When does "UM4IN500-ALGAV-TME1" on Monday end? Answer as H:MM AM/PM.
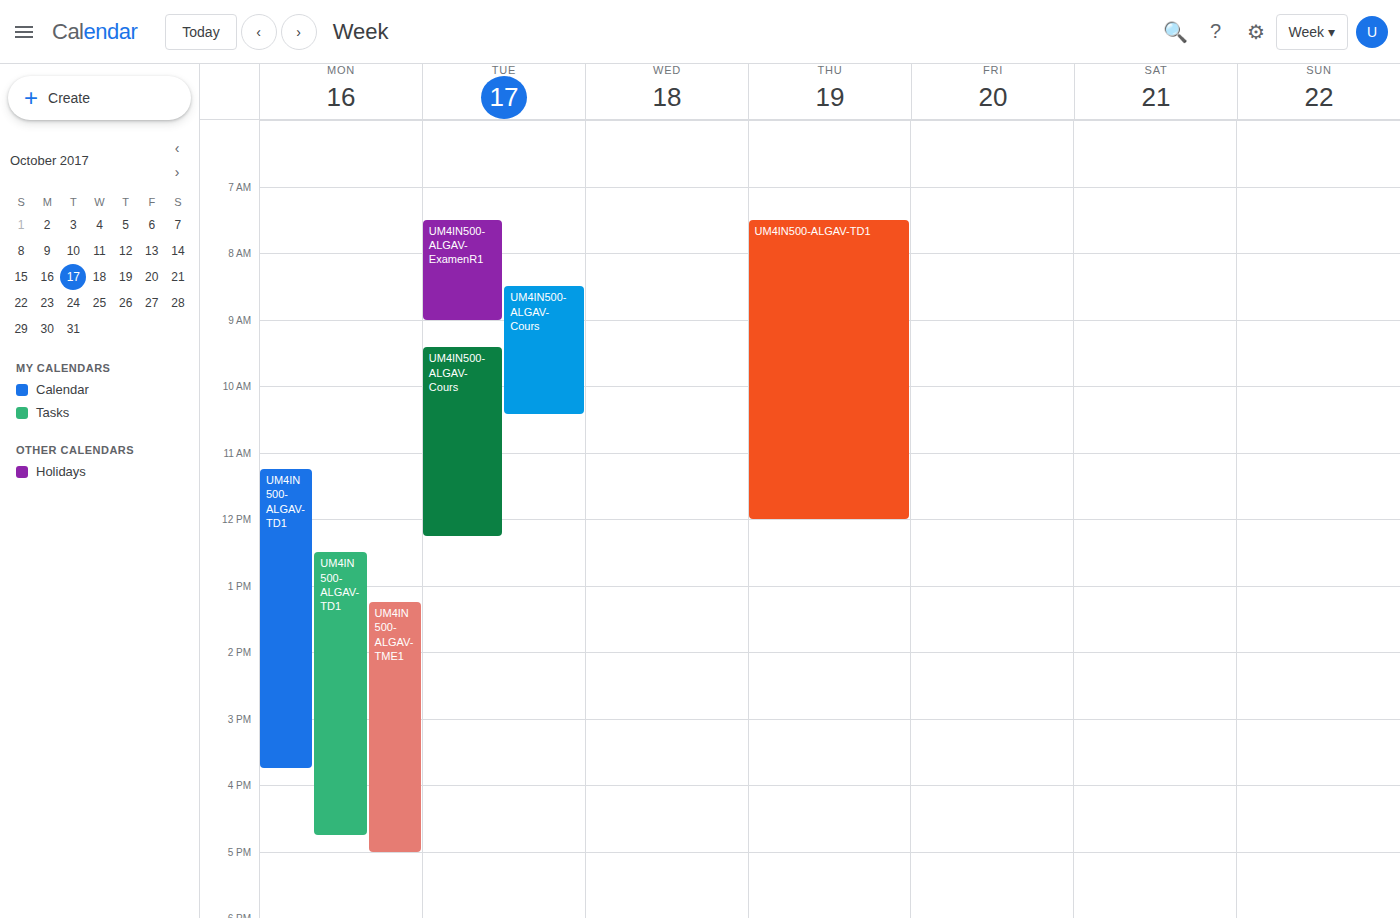
5:00 PM